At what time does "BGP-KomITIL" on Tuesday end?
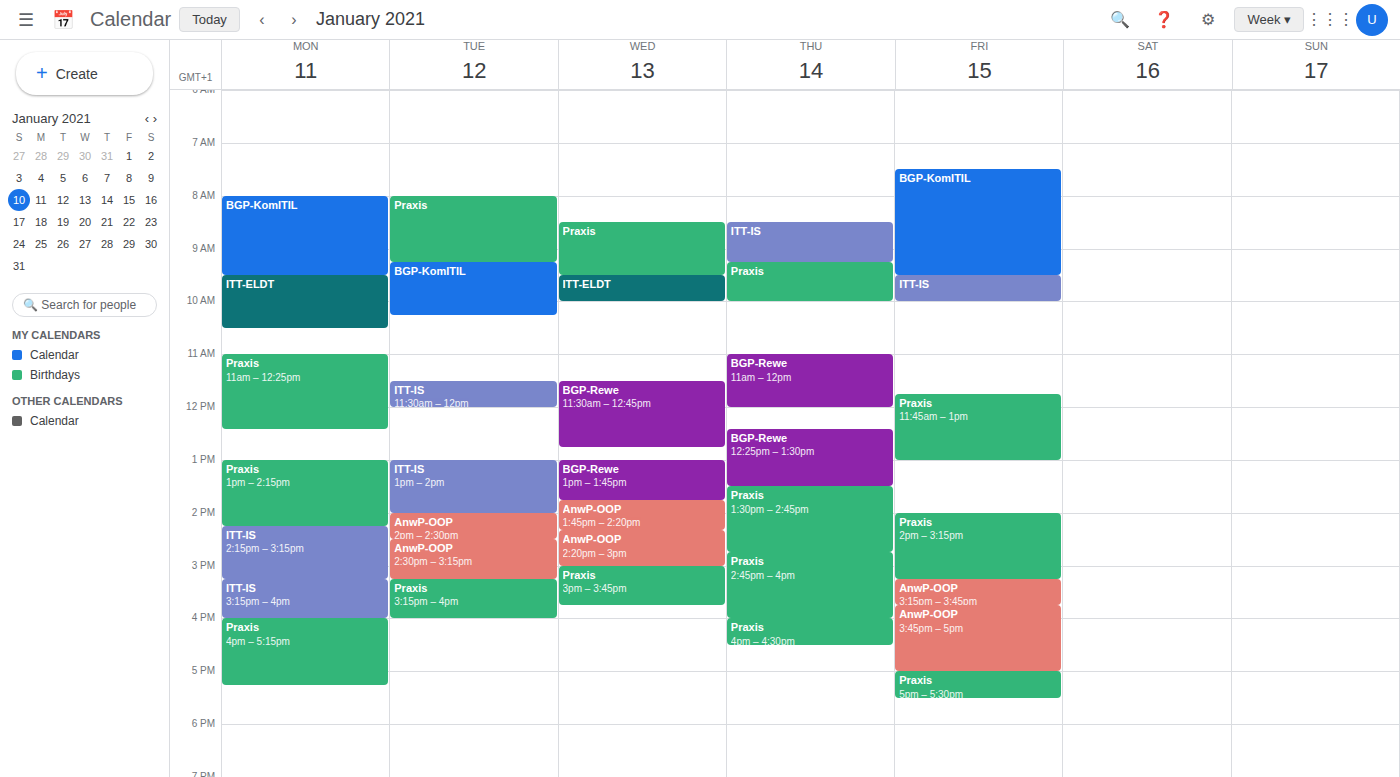
10:15